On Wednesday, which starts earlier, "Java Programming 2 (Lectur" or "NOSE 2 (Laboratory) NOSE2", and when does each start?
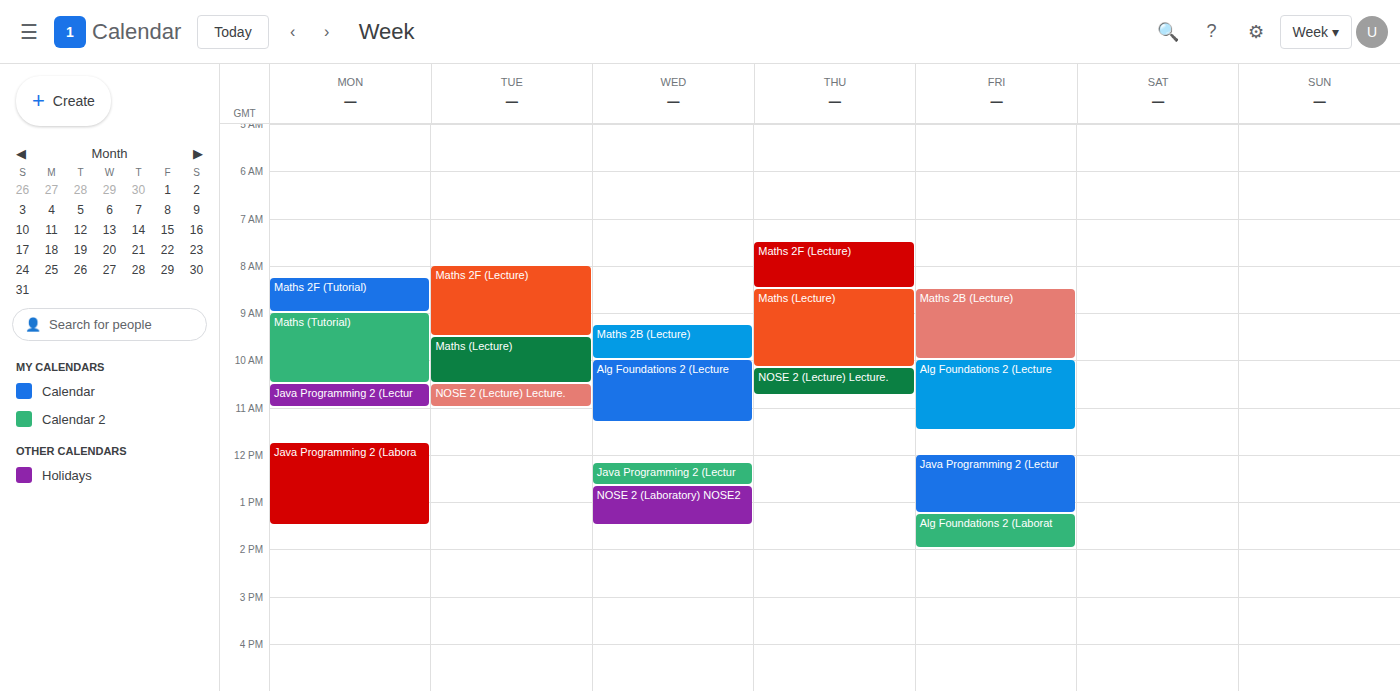
"Java Programming 2 (Lectur" 12:10 PM; "NOSE 2 (Laboratory) NOSE2" 12:40 PM.